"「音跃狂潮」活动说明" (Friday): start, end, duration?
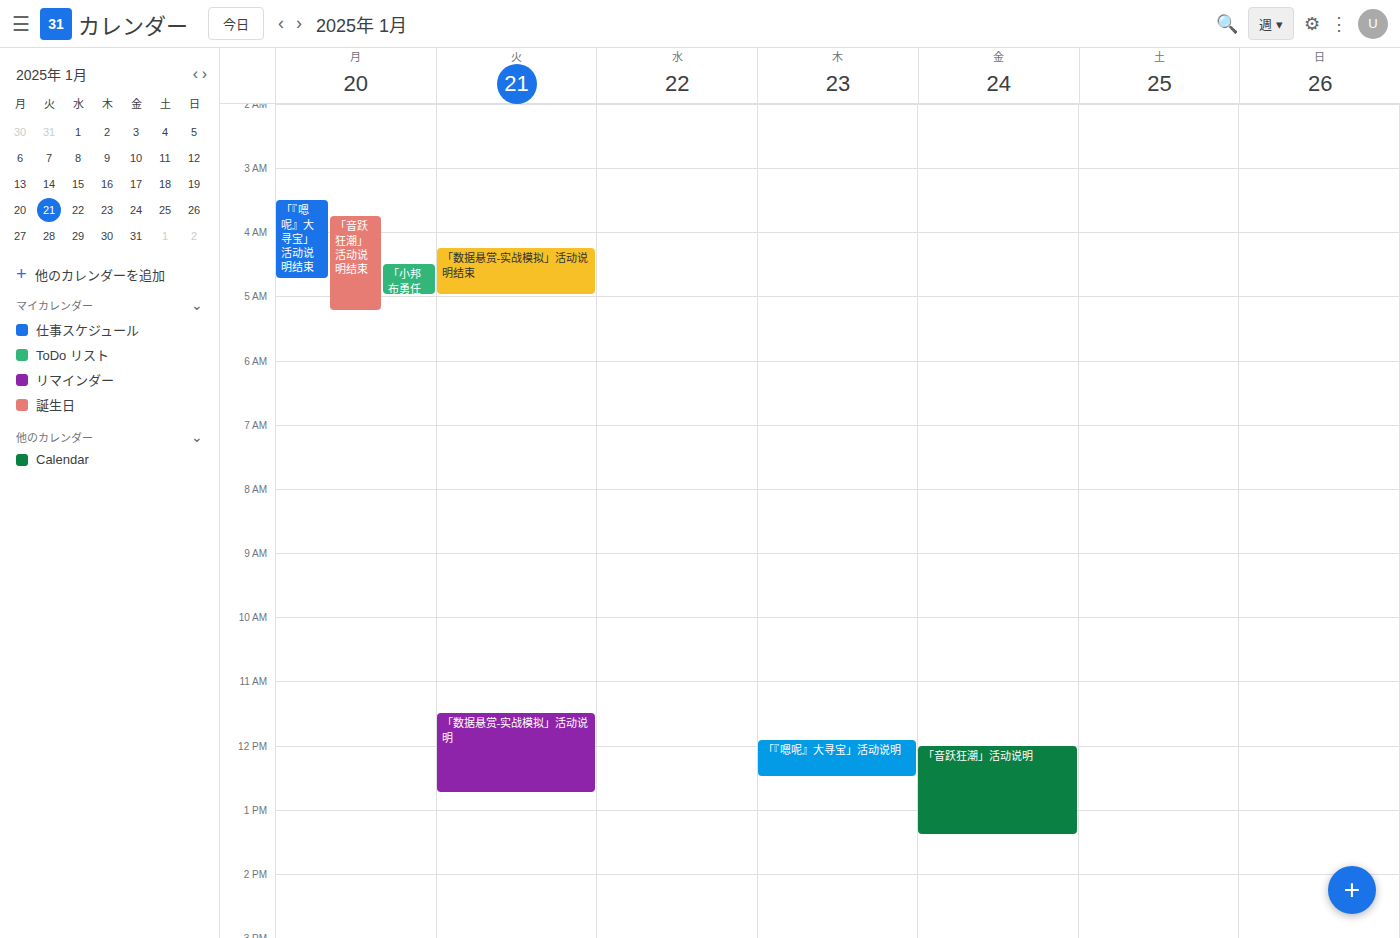
12:00 PM to 1:25 PM, 1 hour 25 minutes